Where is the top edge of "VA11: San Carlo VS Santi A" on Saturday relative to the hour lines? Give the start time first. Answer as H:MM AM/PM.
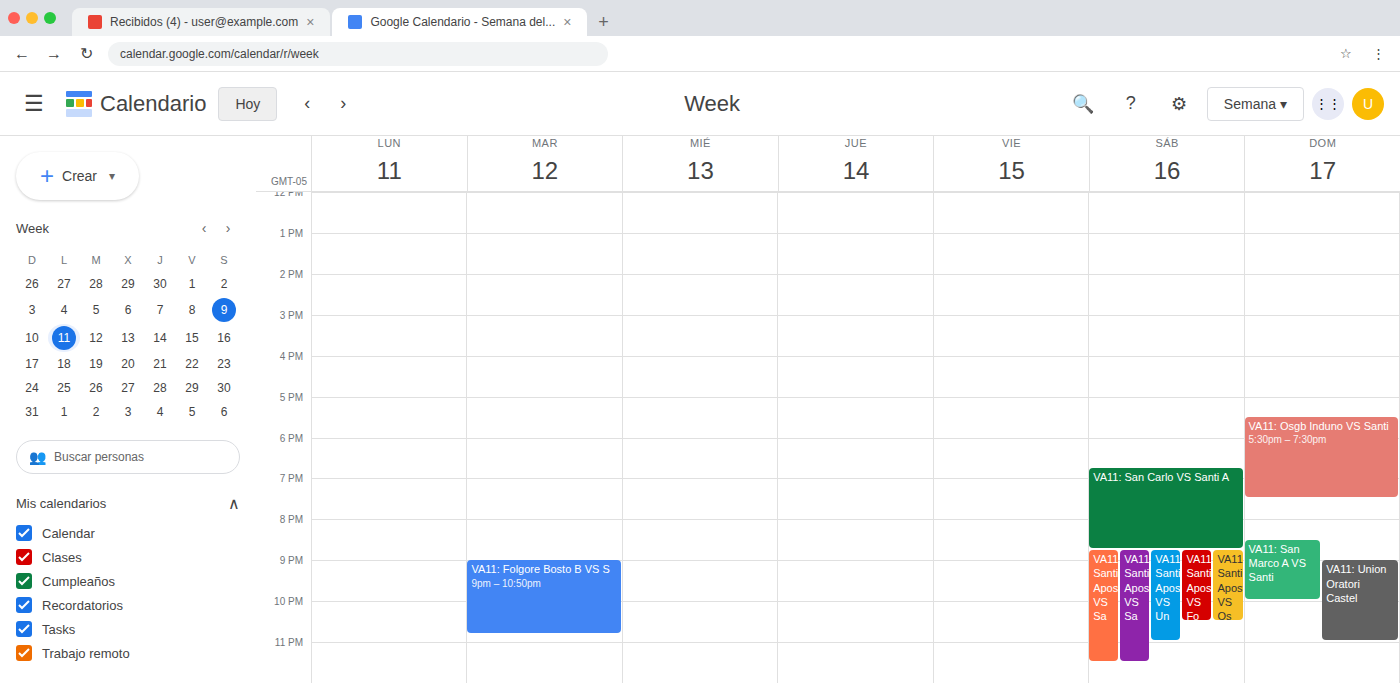
6:45 PM -- neither: three quarters of the way from the 6 PM line to the 7 PM line.